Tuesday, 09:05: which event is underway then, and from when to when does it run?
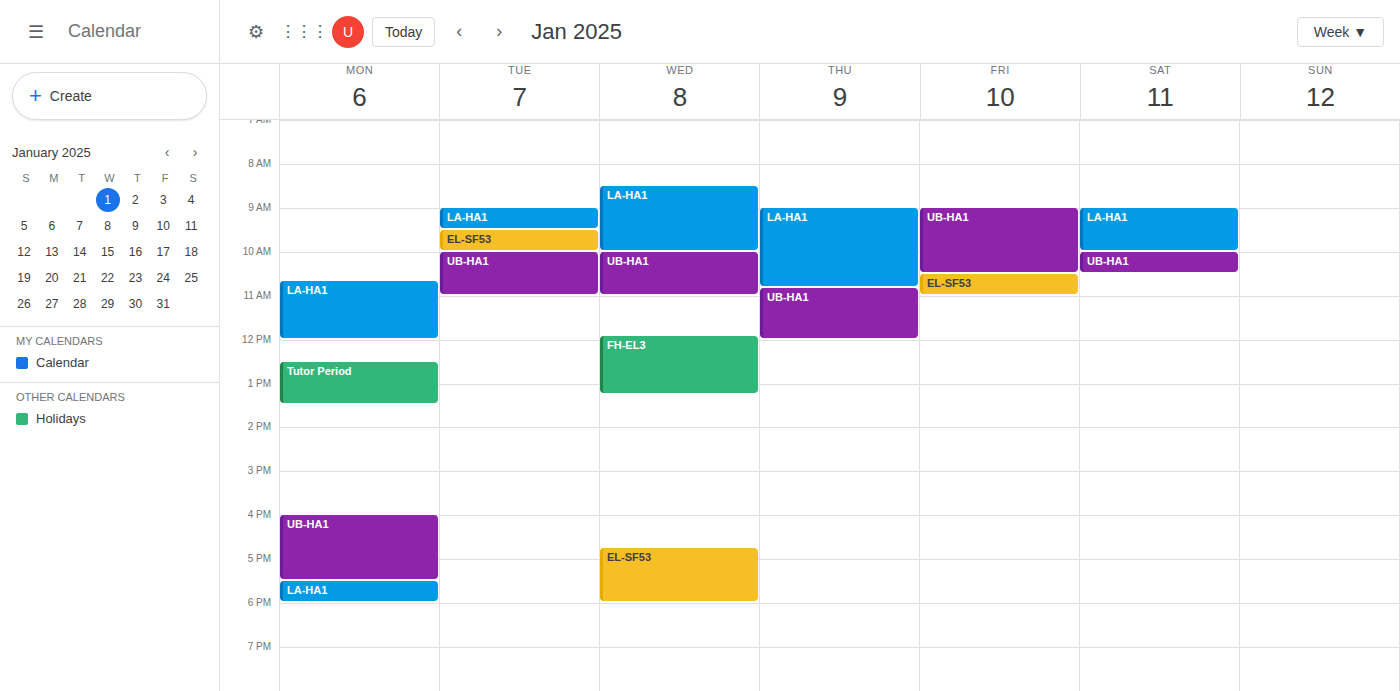
"LA-HA1", 09:00 to 09:30